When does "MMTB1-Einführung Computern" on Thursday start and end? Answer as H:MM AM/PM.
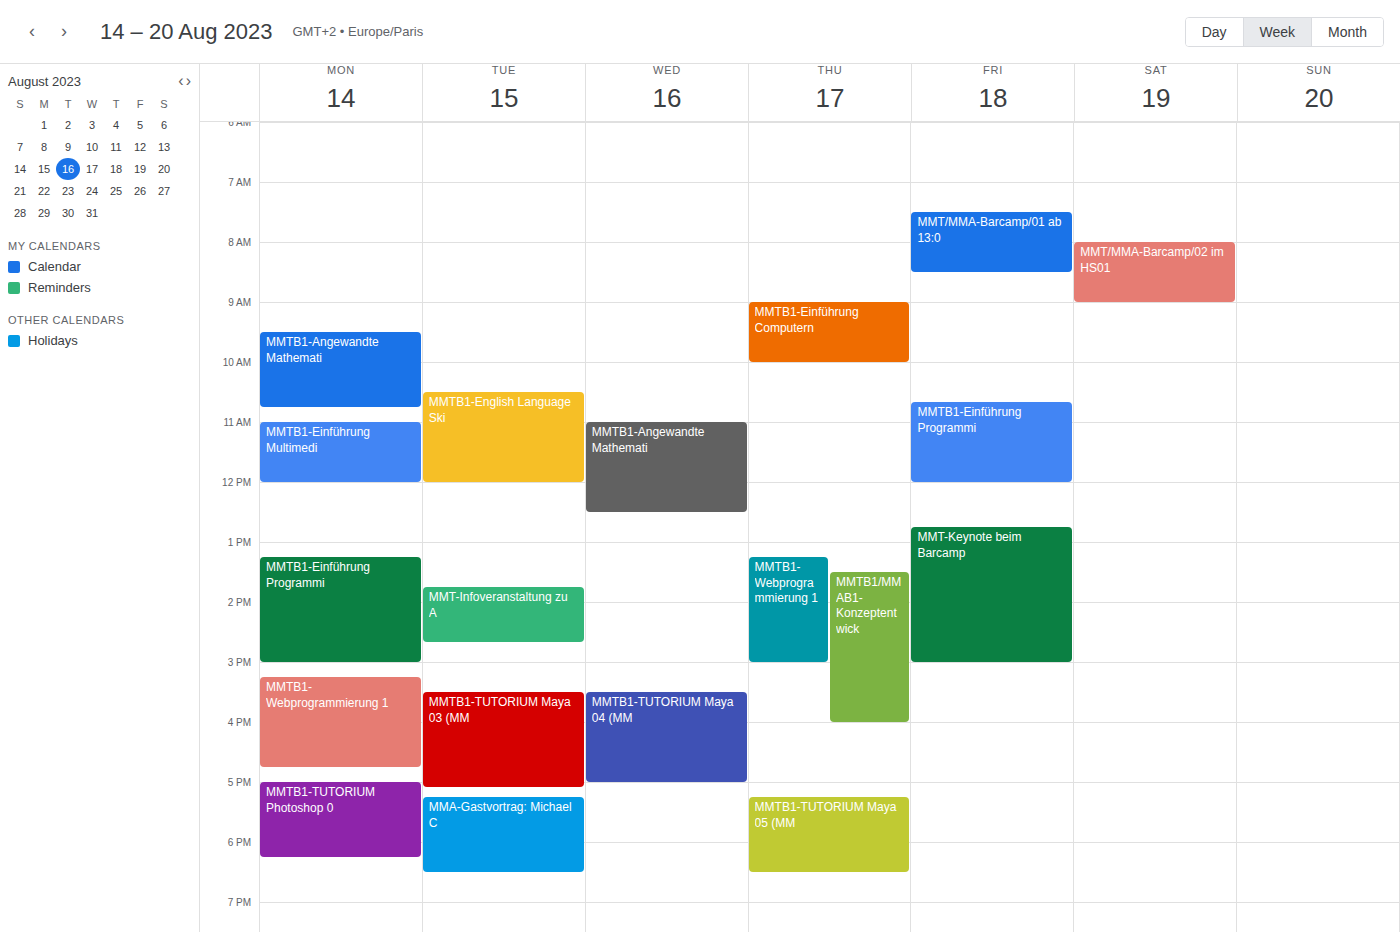
9:00 AM to 10:00 AM